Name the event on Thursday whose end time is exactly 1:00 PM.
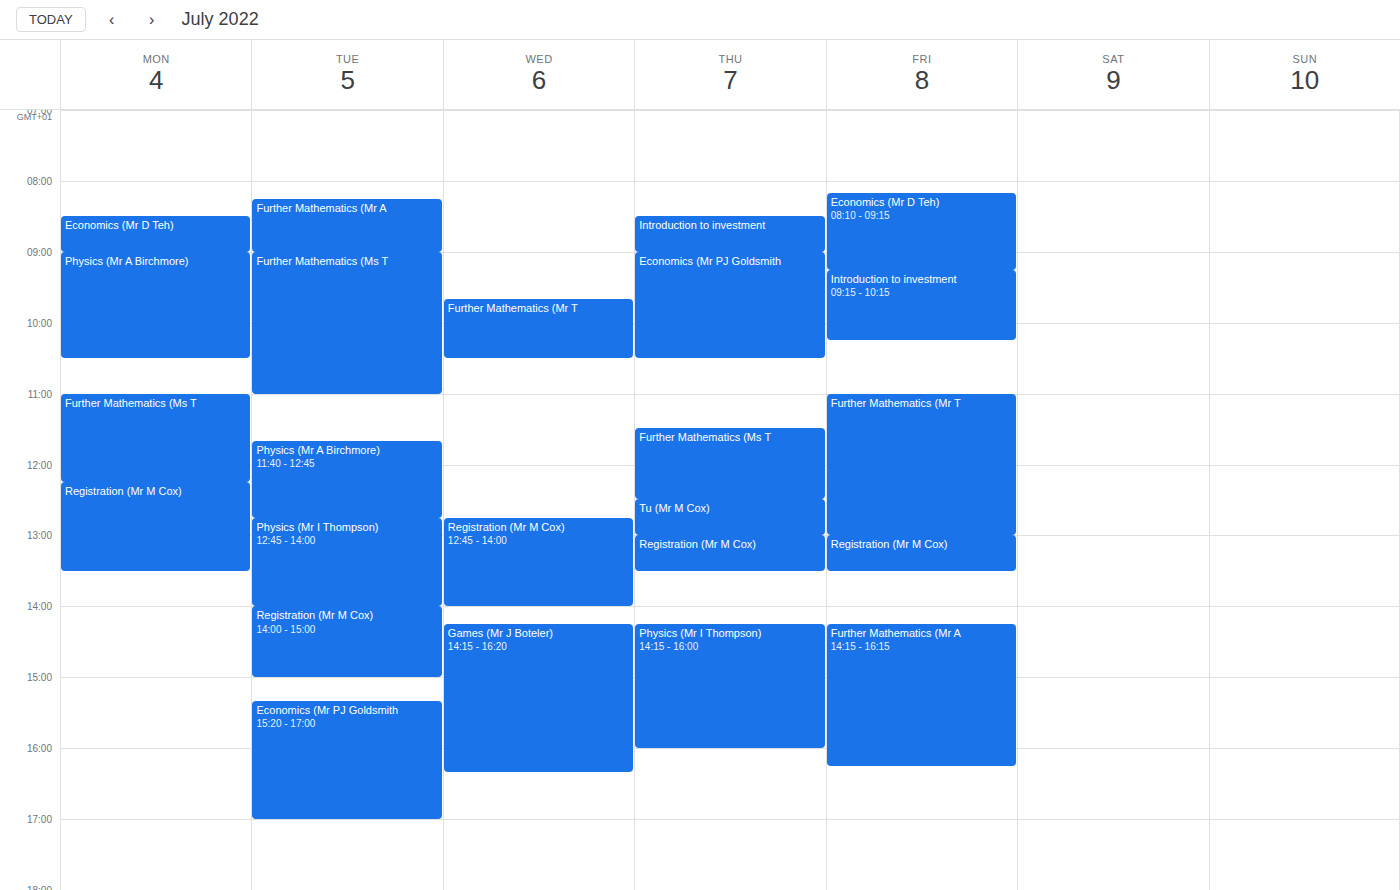
"Tu (Mr M Cox)"